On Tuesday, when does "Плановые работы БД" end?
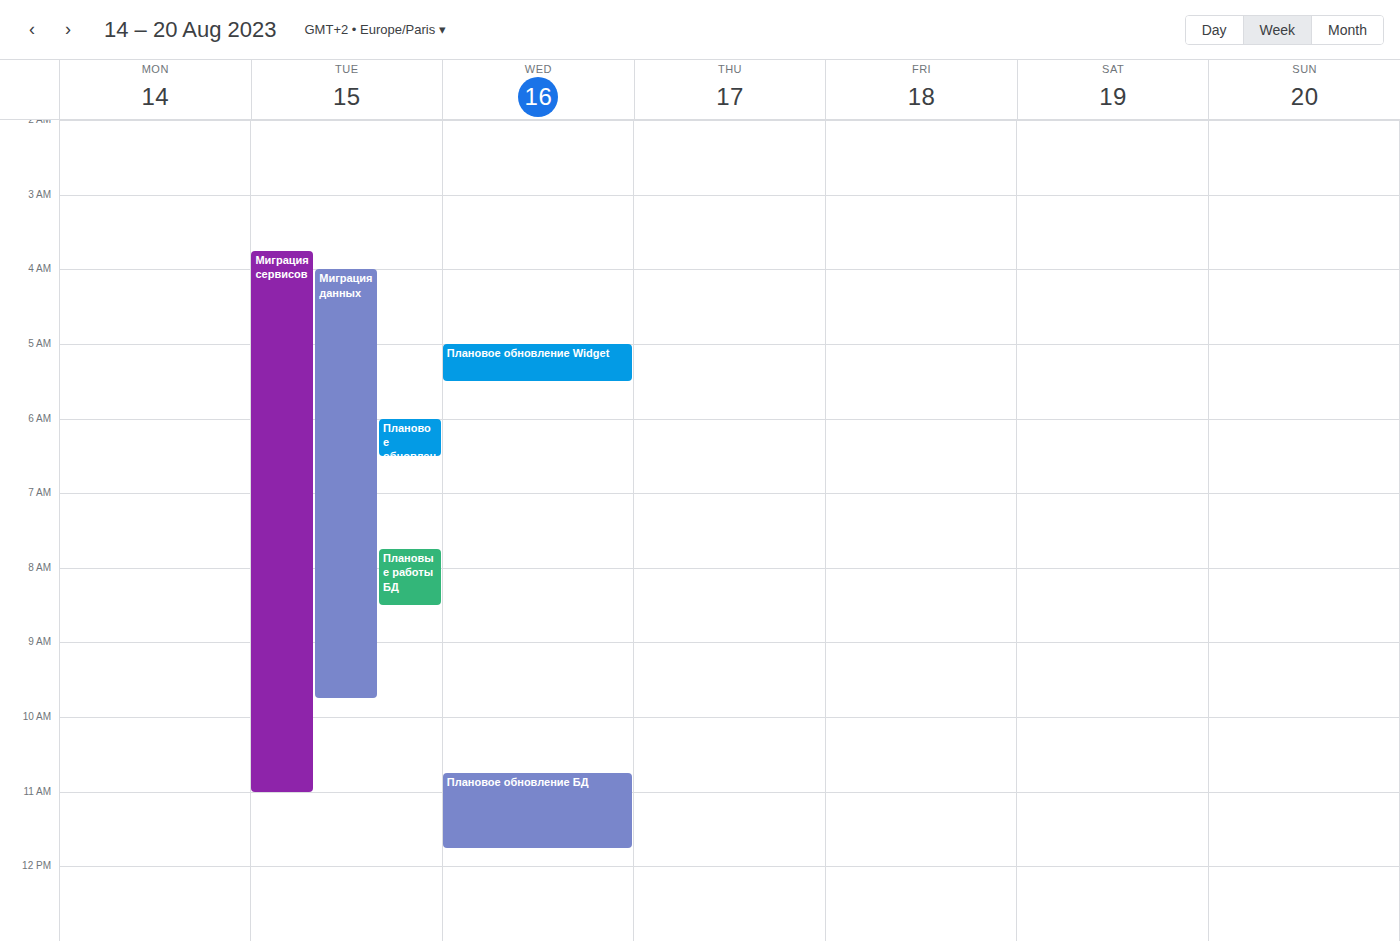
8:30 AM